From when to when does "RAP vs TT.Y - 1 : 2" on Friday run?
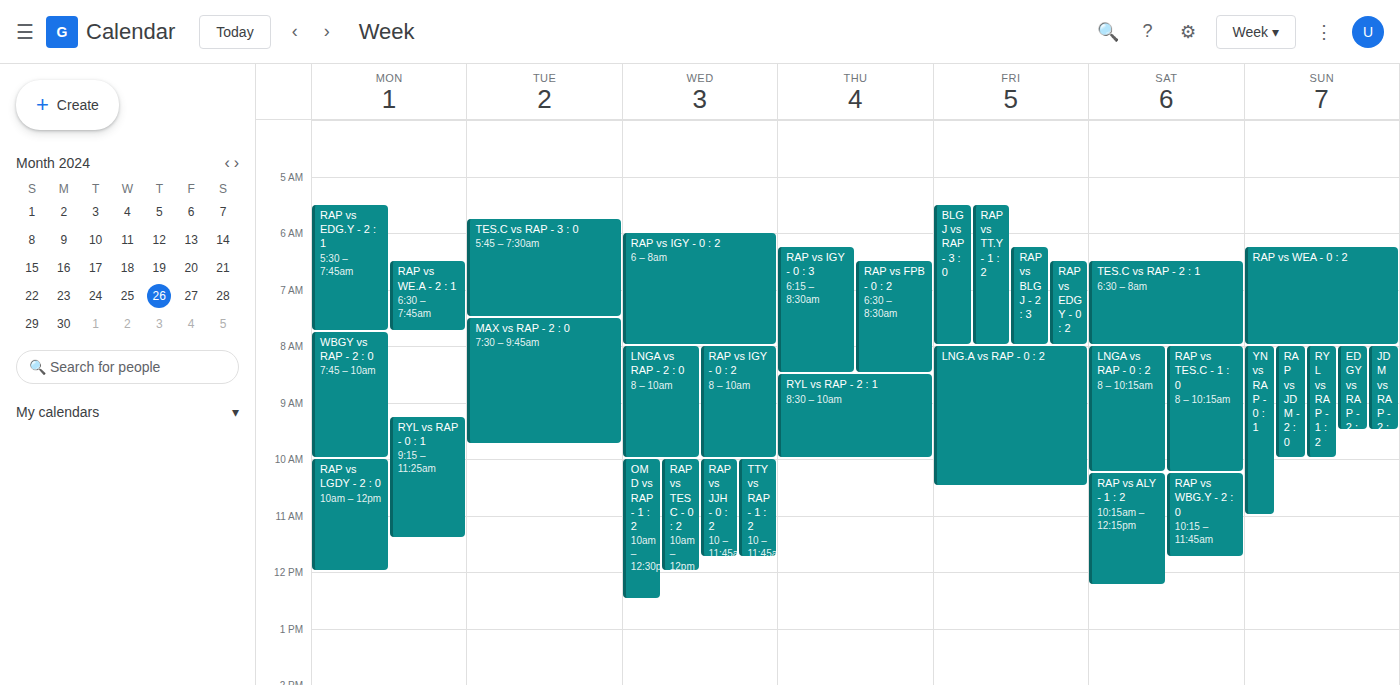
5:30 AM to 8:00 AM